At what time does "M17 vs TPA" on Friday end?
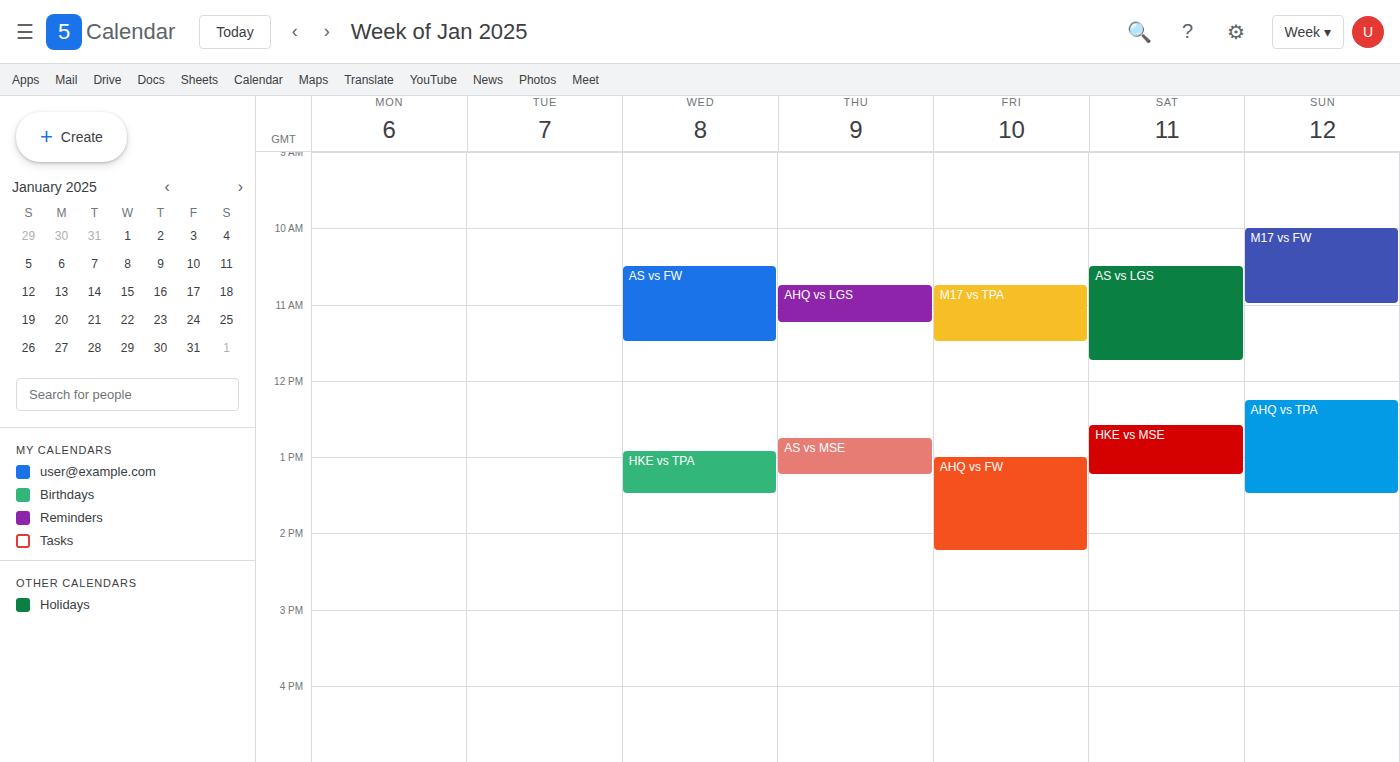
11:30 AM